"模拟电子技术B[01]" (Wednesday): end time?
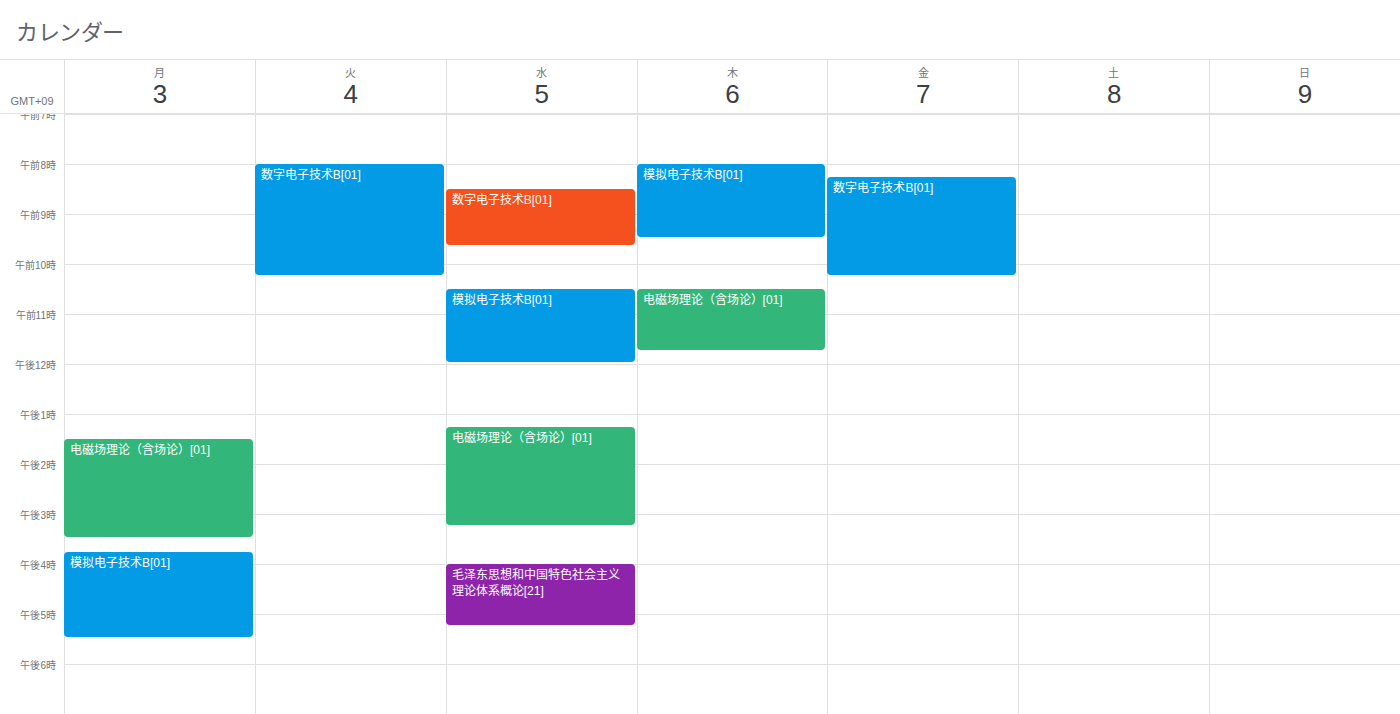
12:00 PM